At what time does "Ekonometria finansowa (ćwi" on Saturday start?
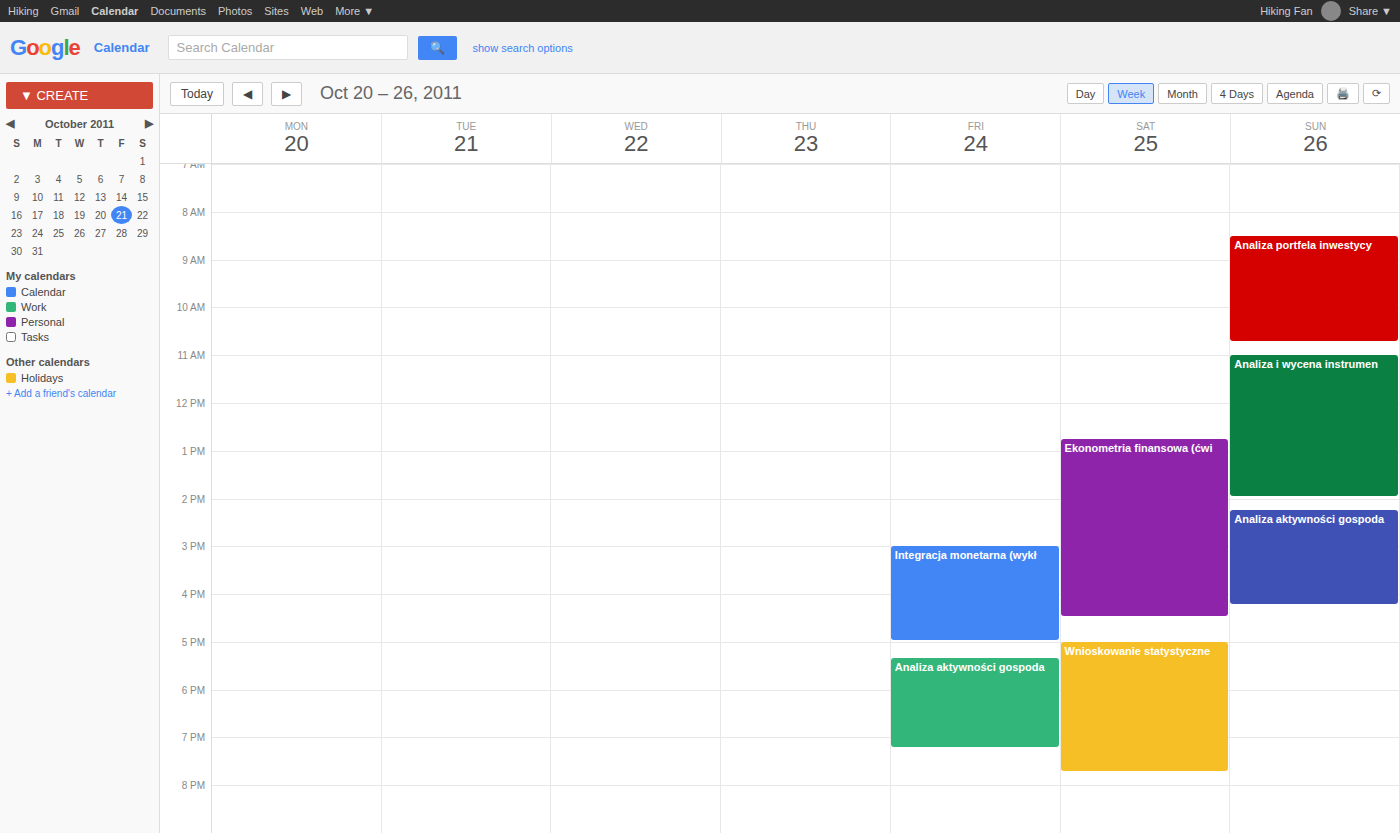
12:45 PM